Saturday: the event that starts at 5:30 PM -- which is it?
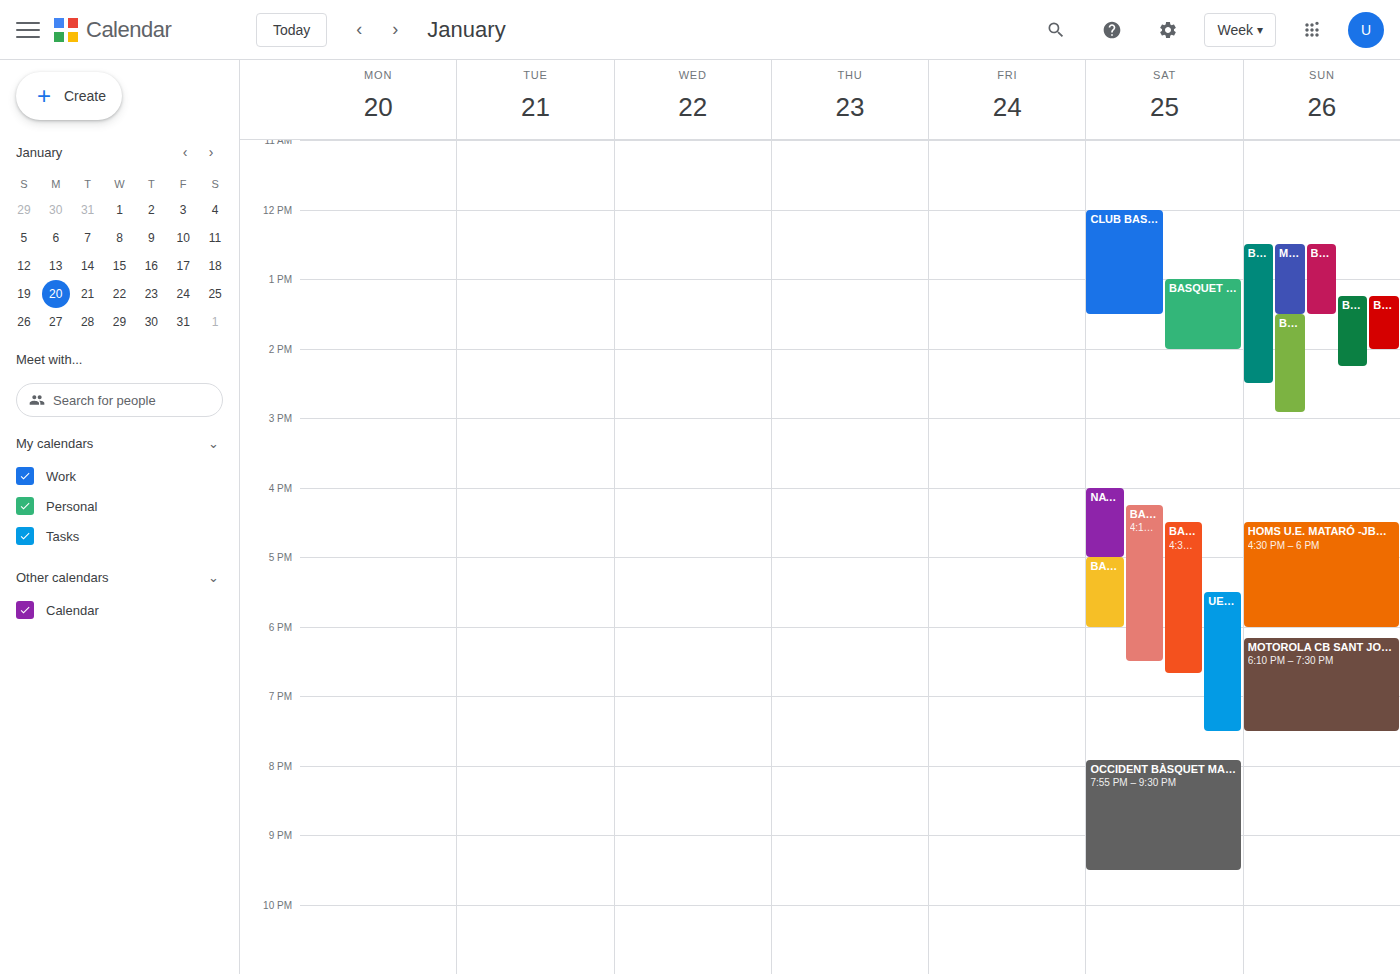
"UE SANT CUGAT - OCCIDENT 2"